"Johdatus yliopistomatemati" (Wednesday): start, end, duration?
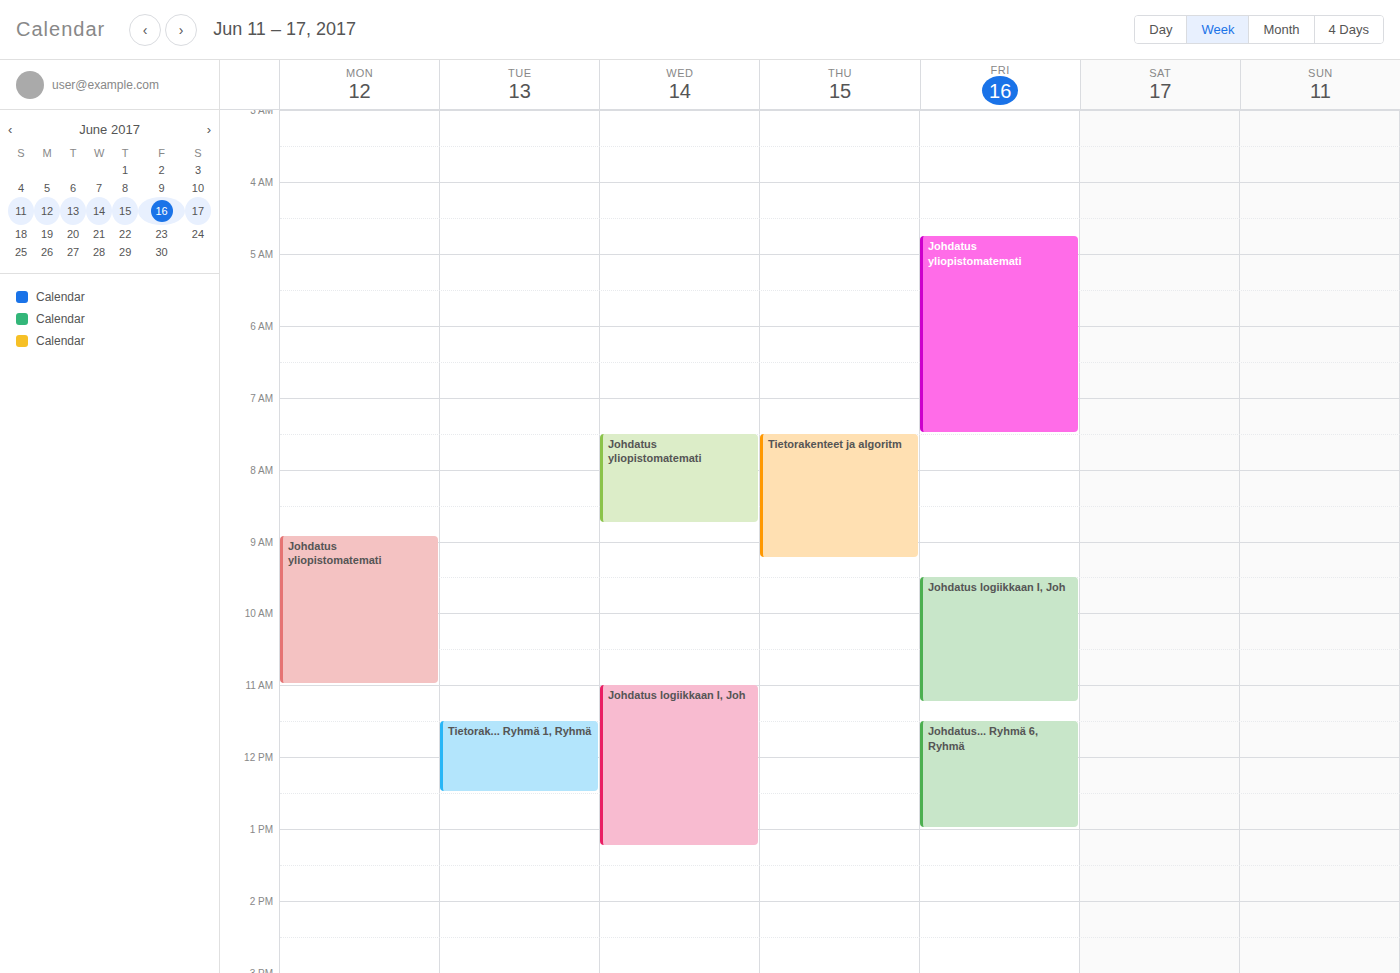
7:30 AM to 8:45 AM, 1 hour 15 minutes